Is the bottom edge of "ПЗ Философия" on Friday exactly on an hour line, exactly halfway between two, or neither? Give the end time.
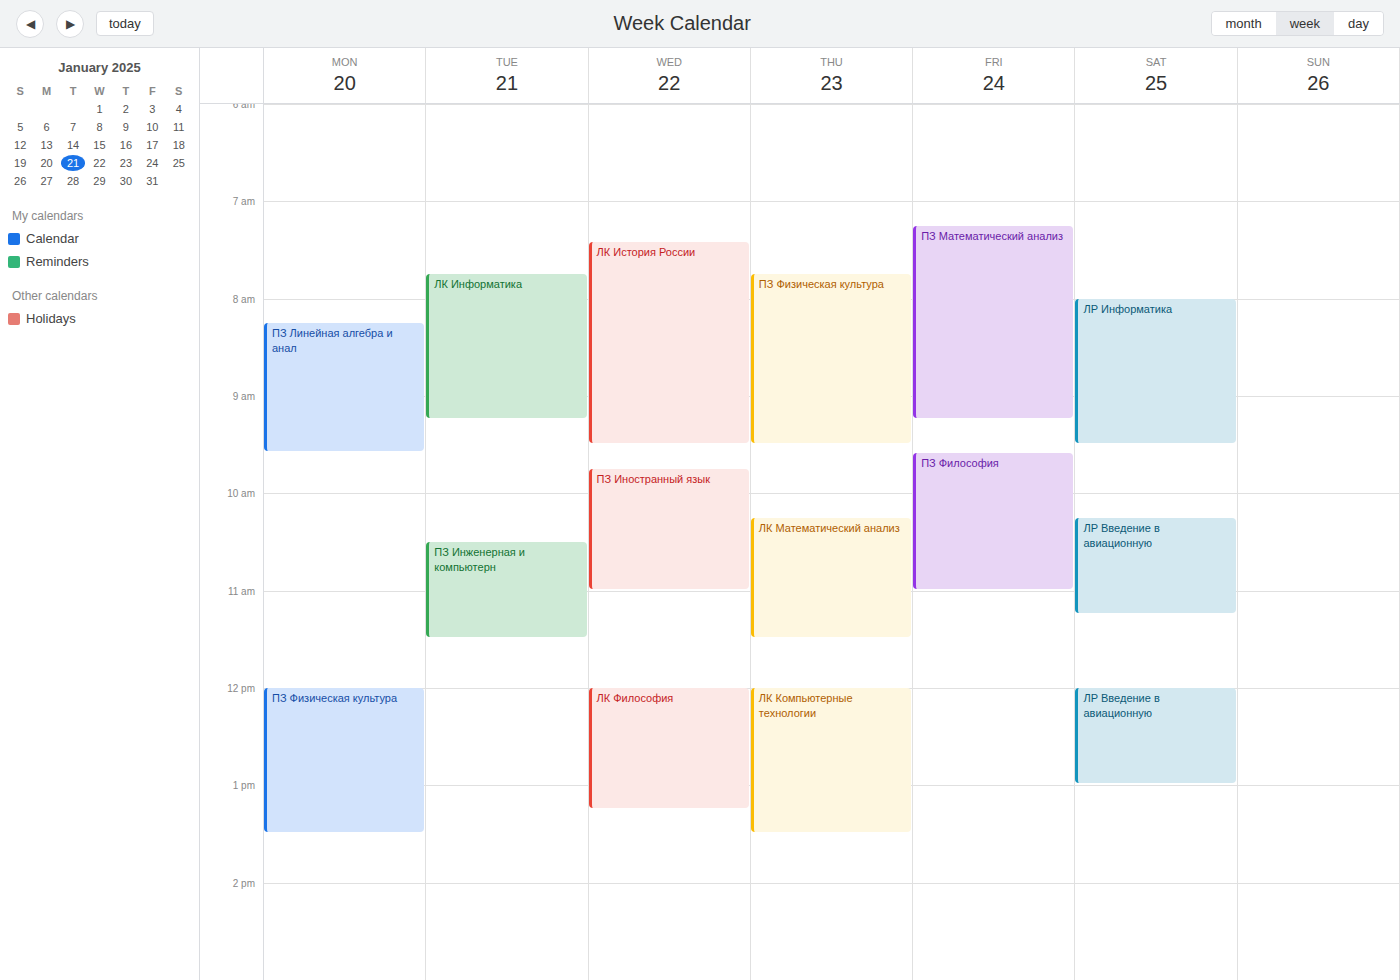
11:00 AM -- exactly on the 11 AM line.